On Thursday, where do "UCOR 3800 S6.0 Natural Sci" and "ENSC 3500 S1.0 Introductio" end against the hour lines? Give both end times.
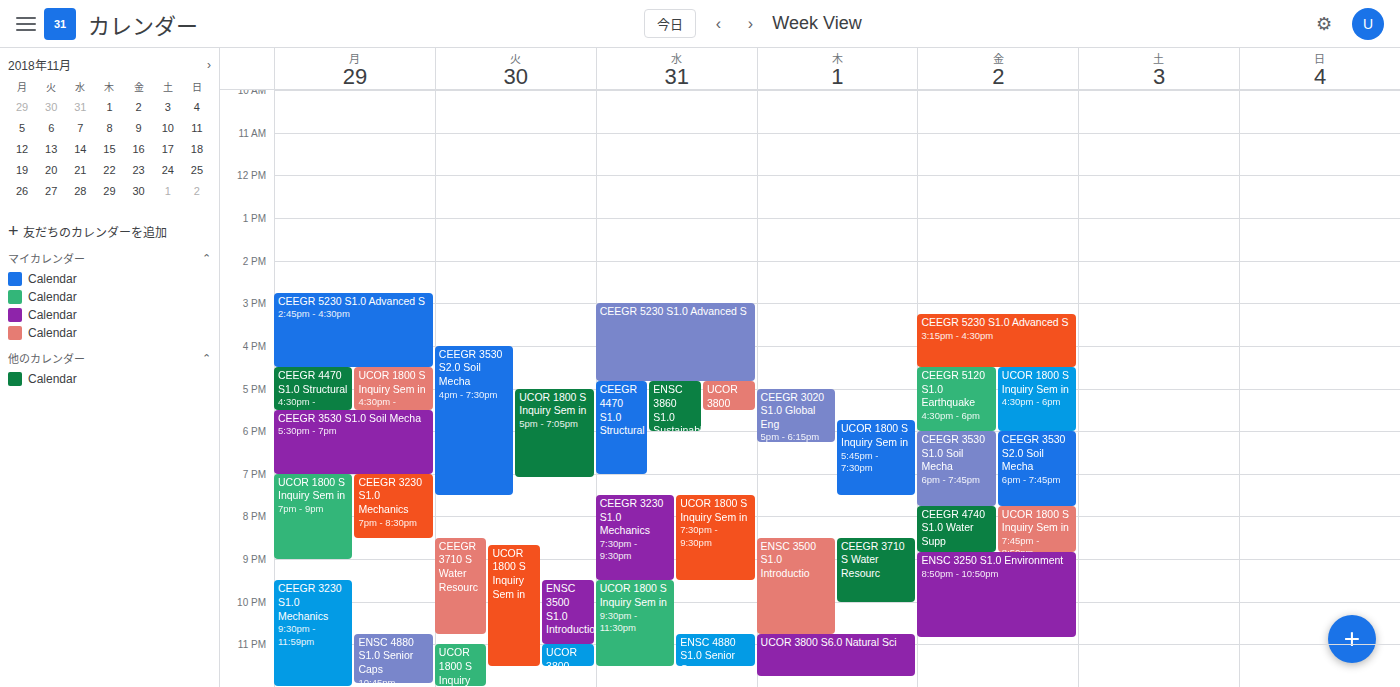
"UCOR 3800 S6.0 Natural Sci": 11:45 PM, neither: three quarters of the way from the 11 PM line to the 12 AM line. "ENSC 3500 S1.0 Introductio": 10:45 PM, neither: three quarters of the way from the 10 PM line to the 11 PM line.